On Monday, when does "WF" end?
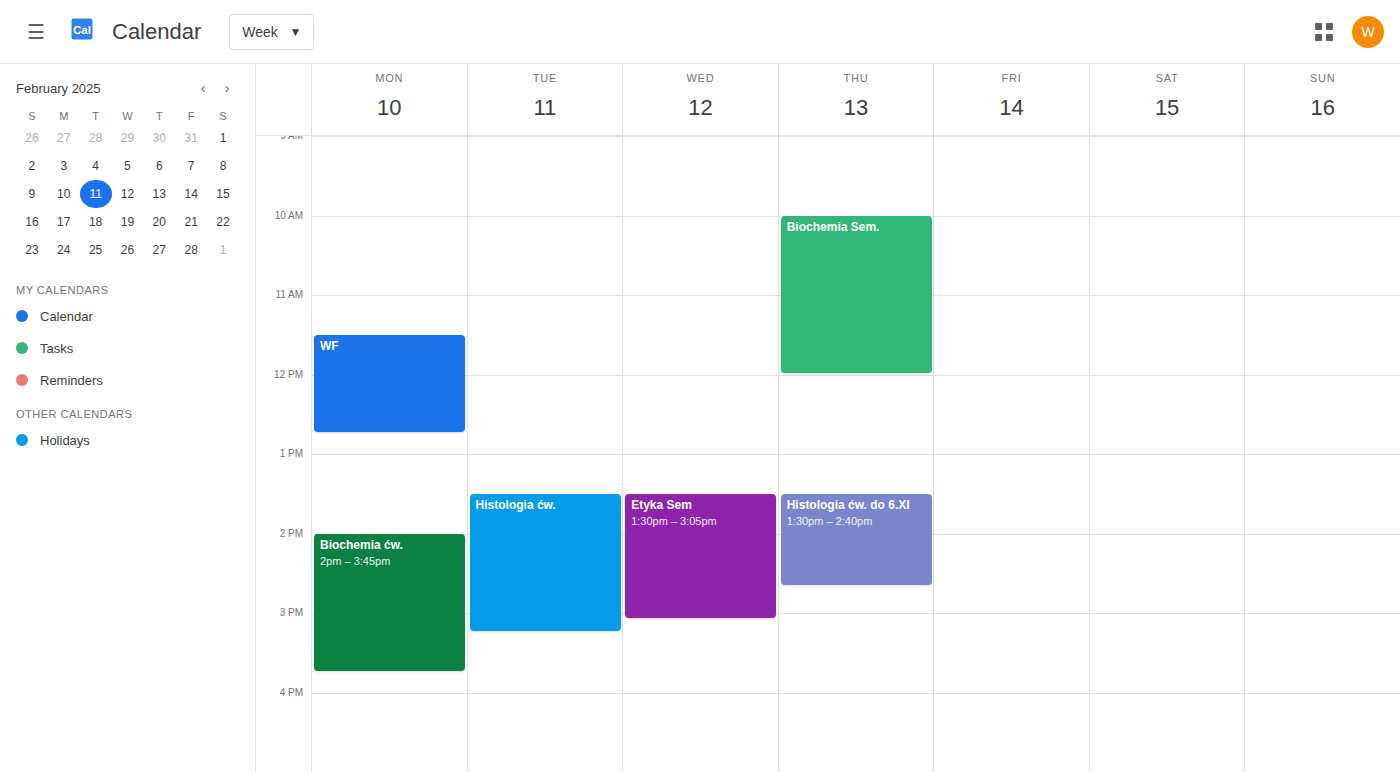
12:45 PM